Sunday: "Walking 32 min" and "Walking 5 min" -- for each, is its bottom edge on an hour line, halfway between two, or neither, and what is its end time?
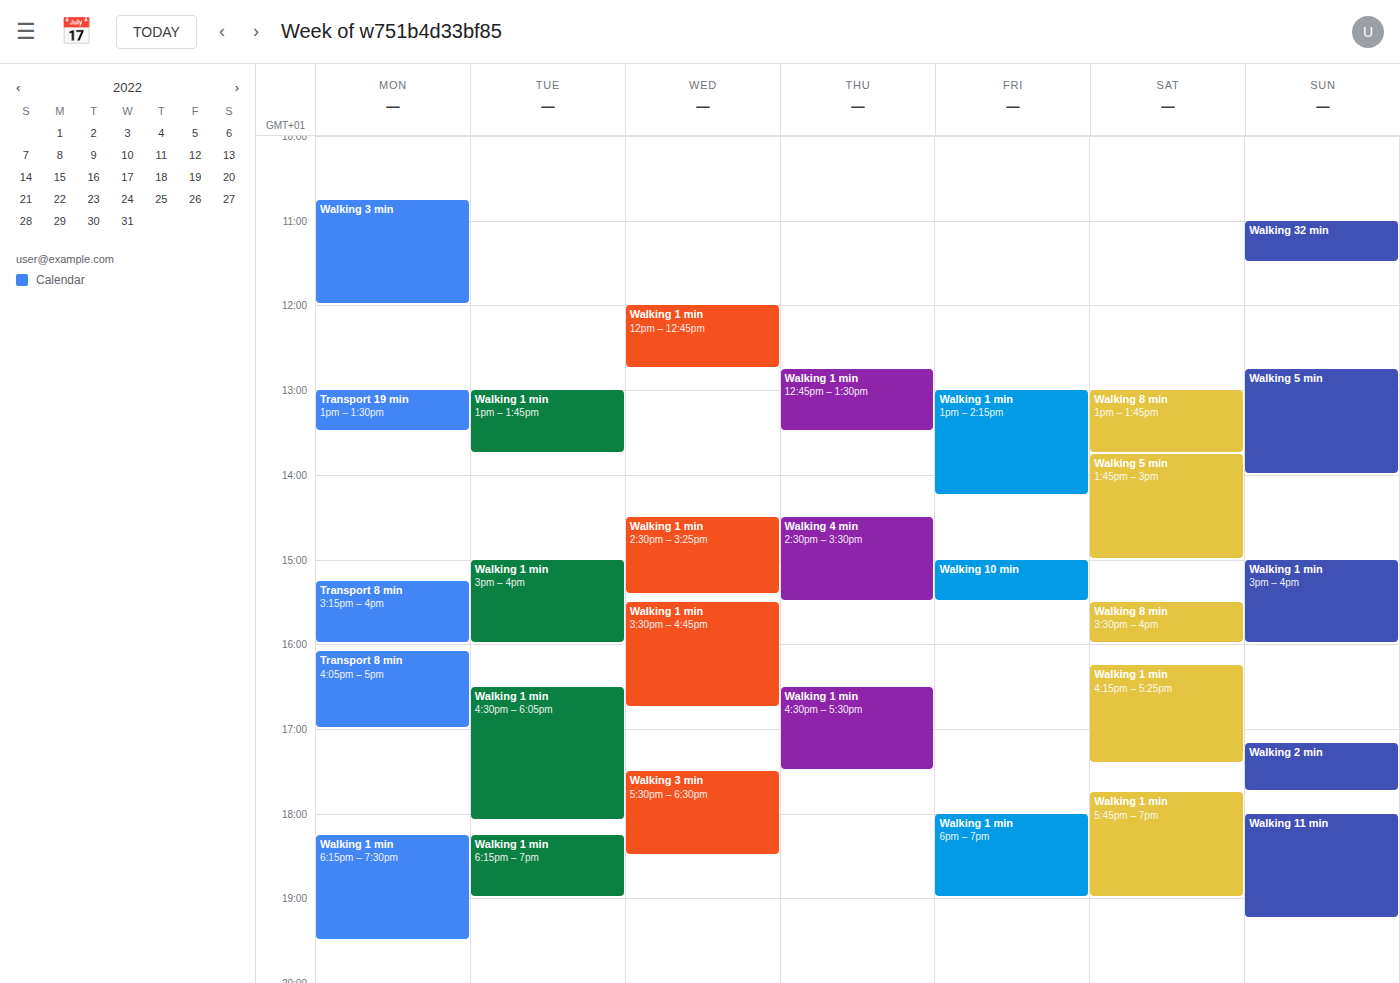
"Walking 32 min": 11:30 AM, halfway between the 11 AM and 12 PM lines. "Walking 5 min": 2:00 PM, exactly on the 2 PM line.